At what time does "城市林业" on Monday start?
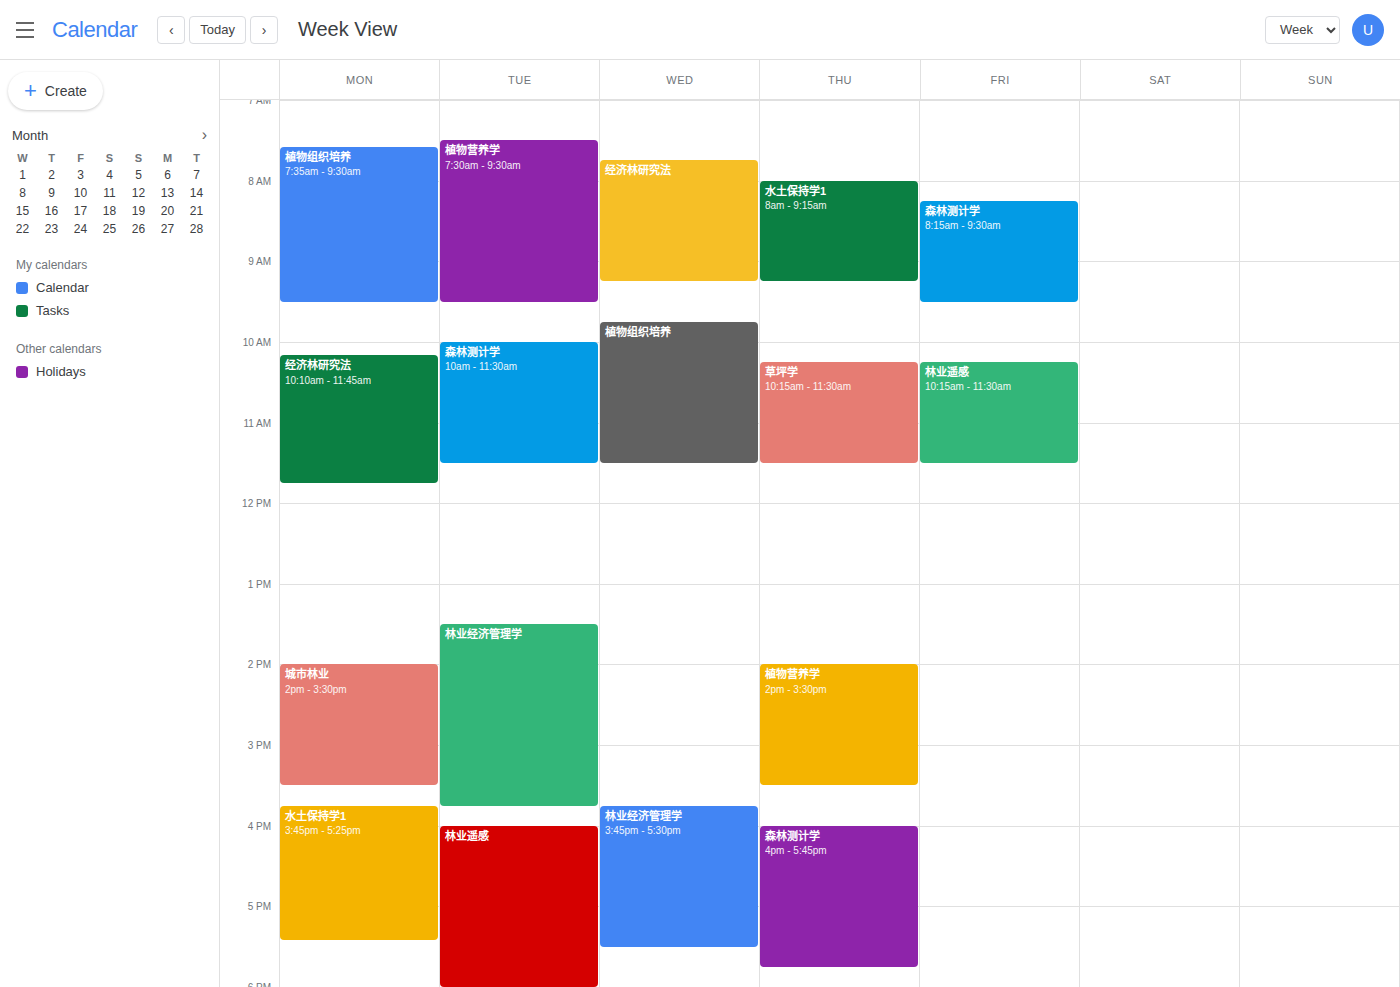
14:00